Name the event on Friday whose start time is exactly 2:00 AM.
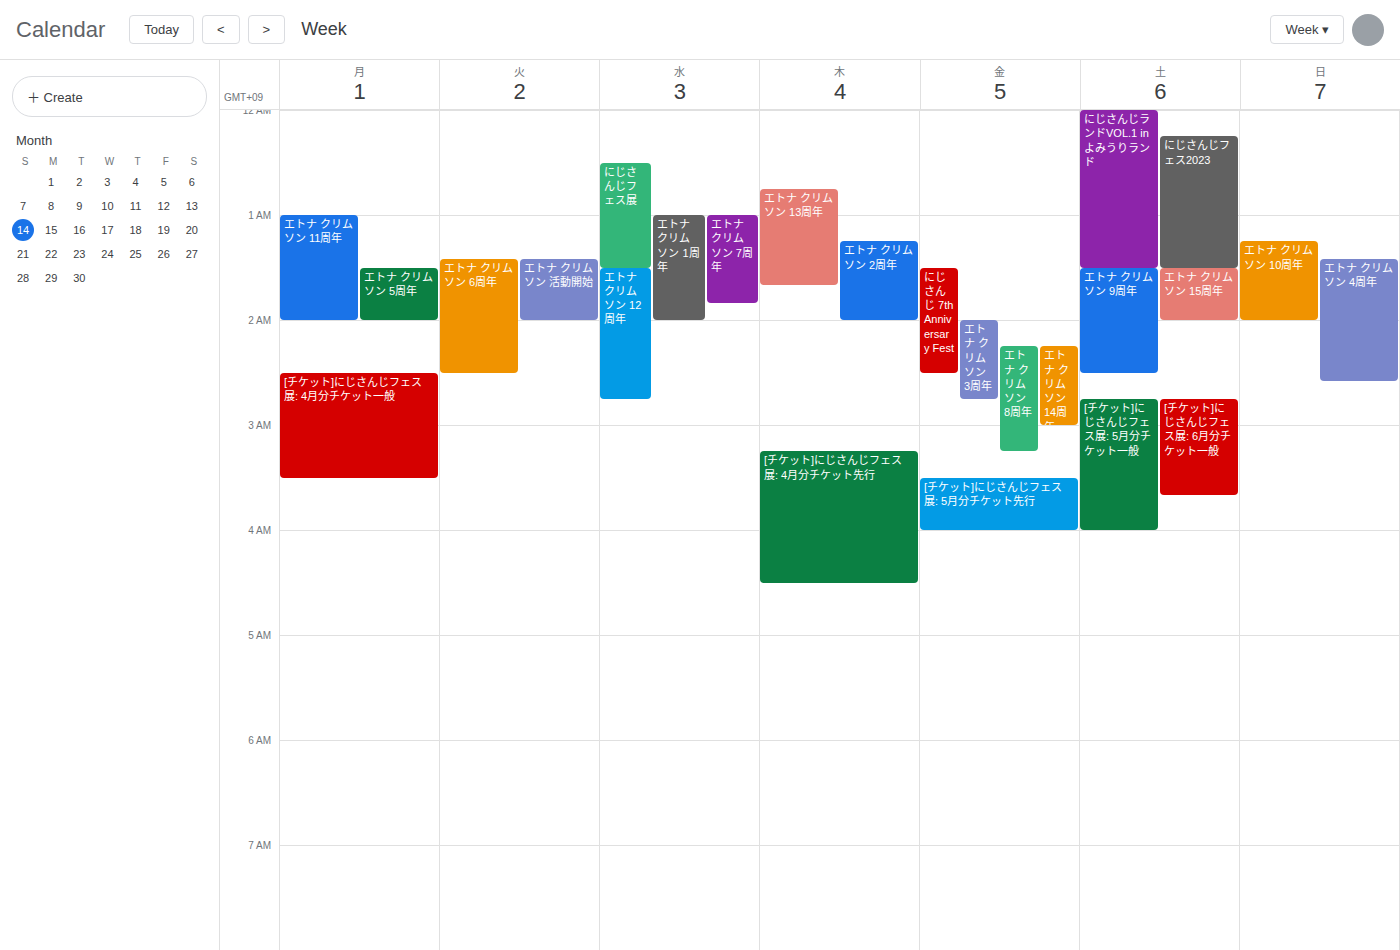
"エトナ クリムソン 3周年"